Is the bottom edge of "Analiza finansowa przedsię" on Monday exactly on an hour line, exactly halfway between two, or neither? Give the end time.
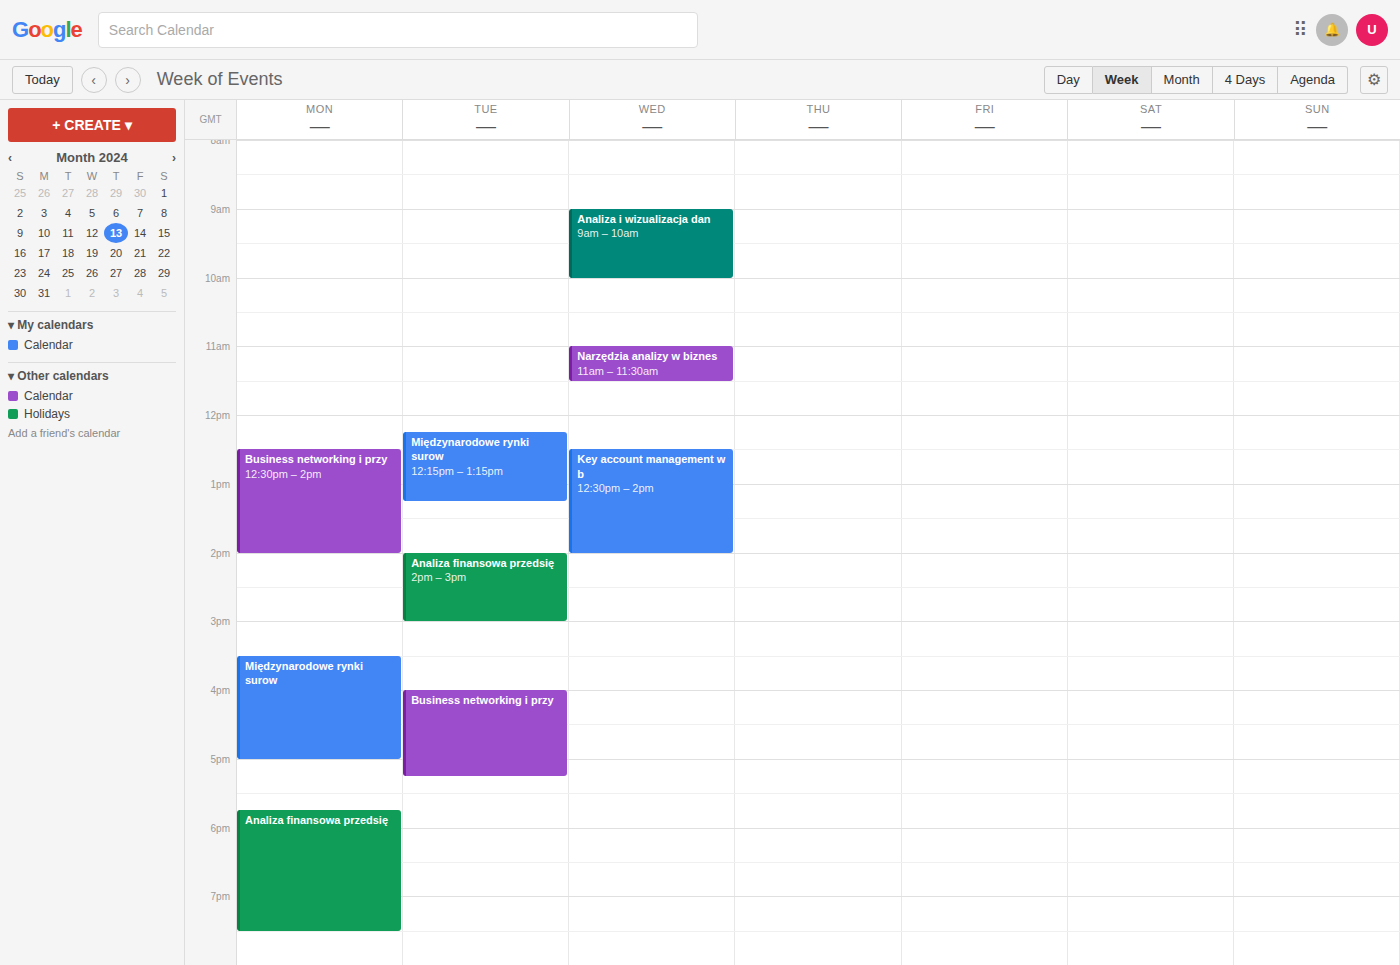
19:30 -- halfway between the 19:00 and 20:00 lines.